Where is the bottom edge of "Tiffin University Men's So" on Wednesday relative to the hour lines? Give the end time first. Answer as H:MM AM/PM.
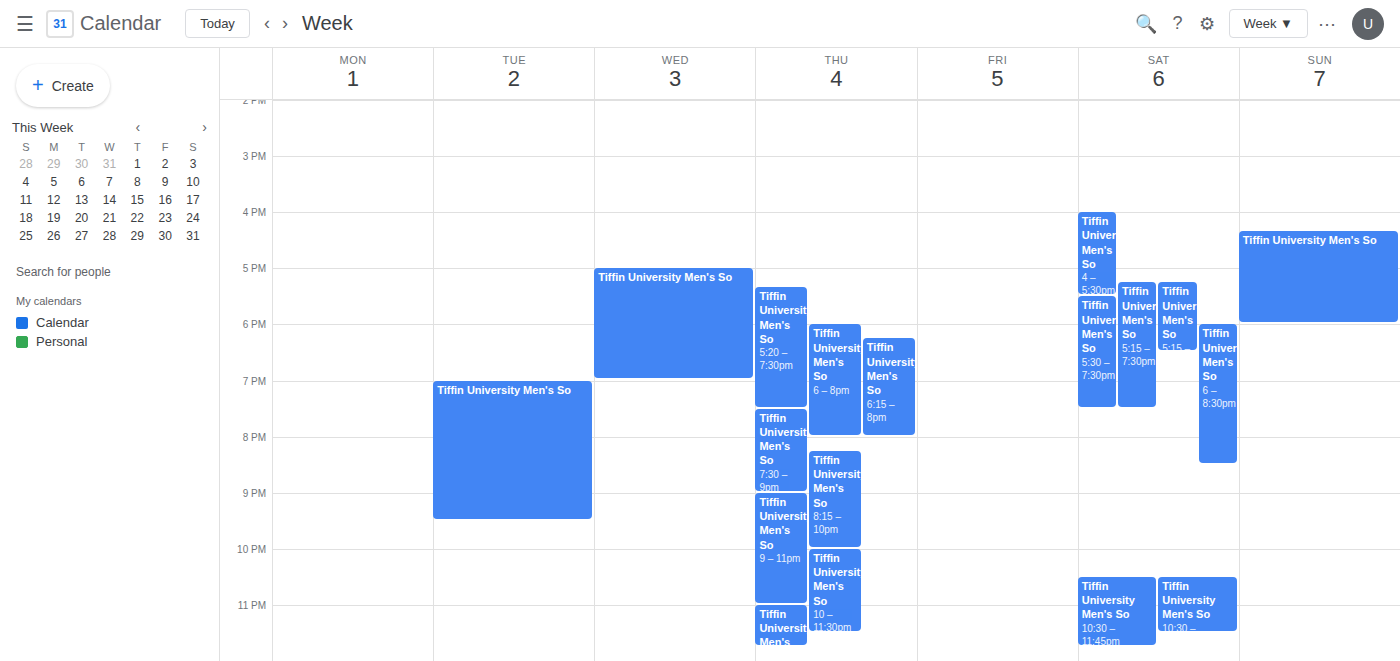
7:00 PM -- exactly on the 7 PM line.